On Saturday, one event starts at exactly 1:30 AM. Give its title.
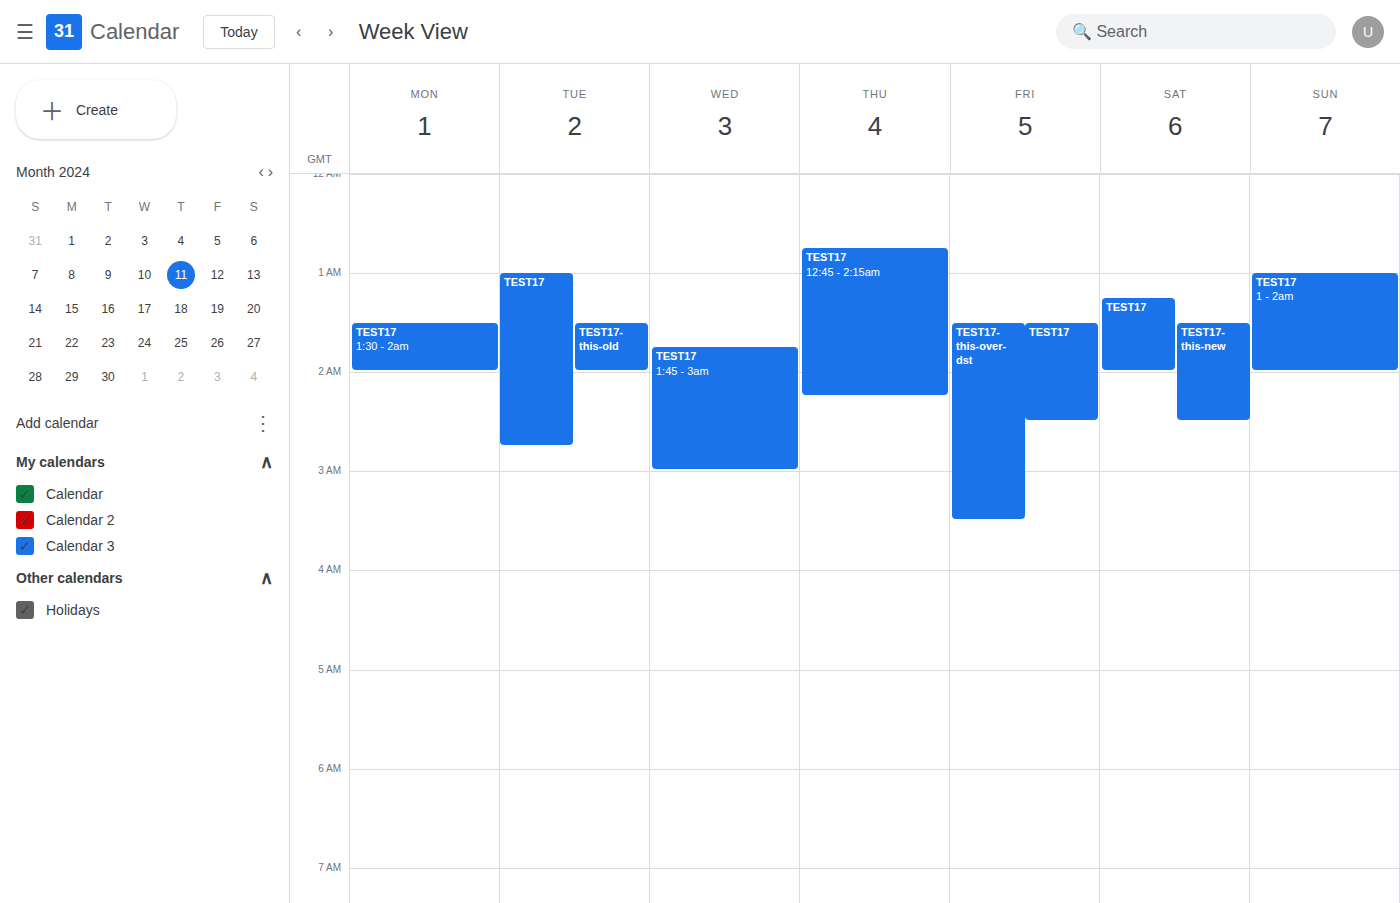
"TEST17-this-new"